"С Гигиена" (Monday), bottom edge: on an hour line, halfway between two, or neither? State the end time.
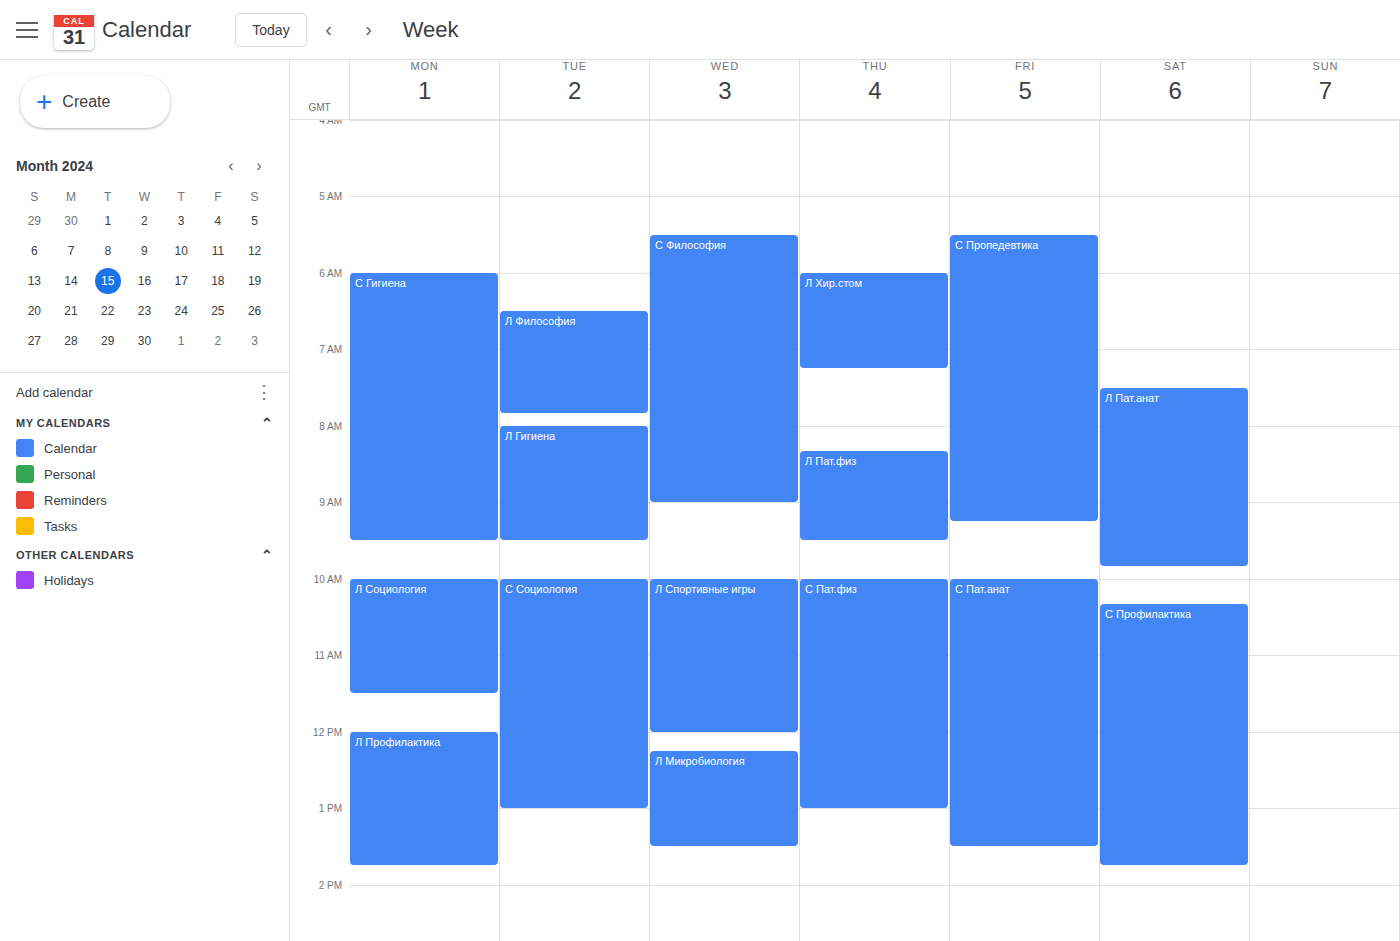
9:30 AM -- halfway between the 9 AM and 10 AM lines.